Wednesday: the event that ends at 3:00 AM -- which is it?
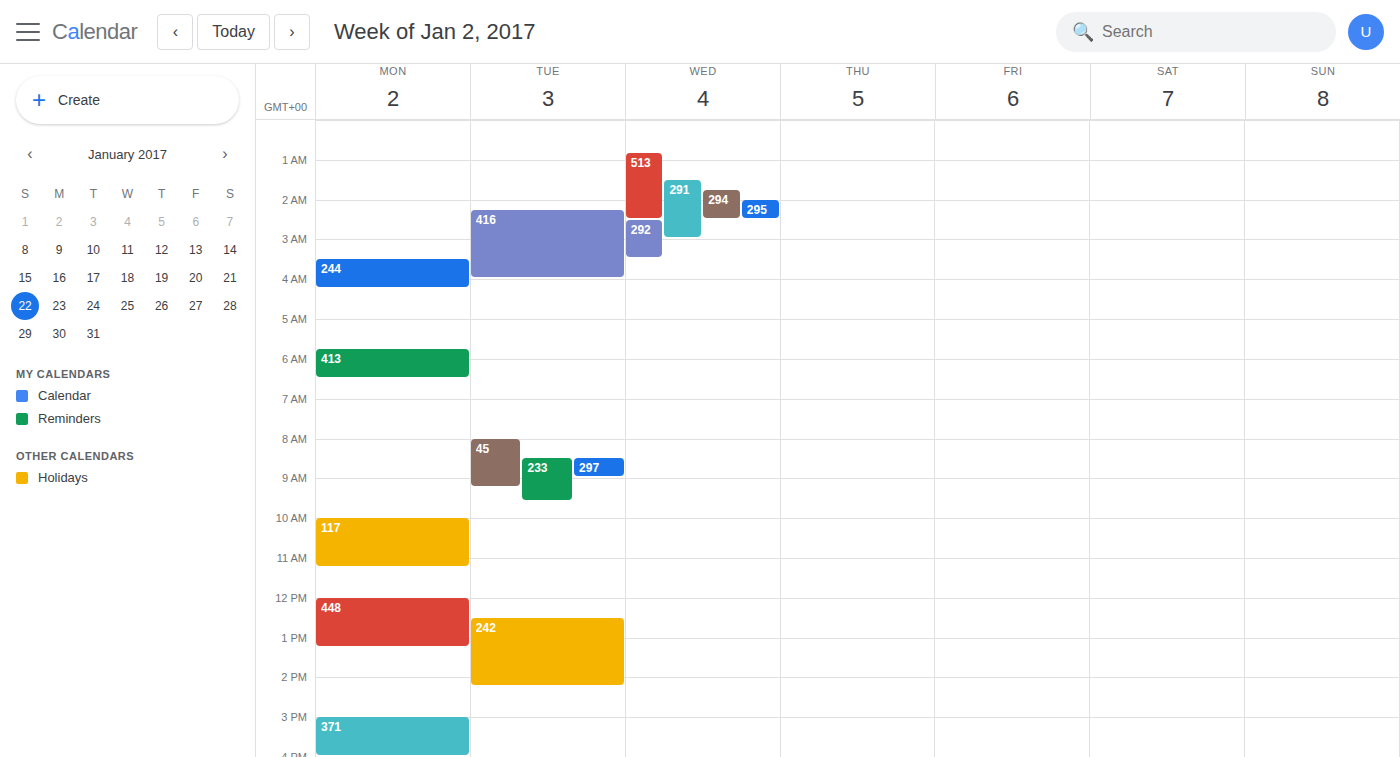
"291"